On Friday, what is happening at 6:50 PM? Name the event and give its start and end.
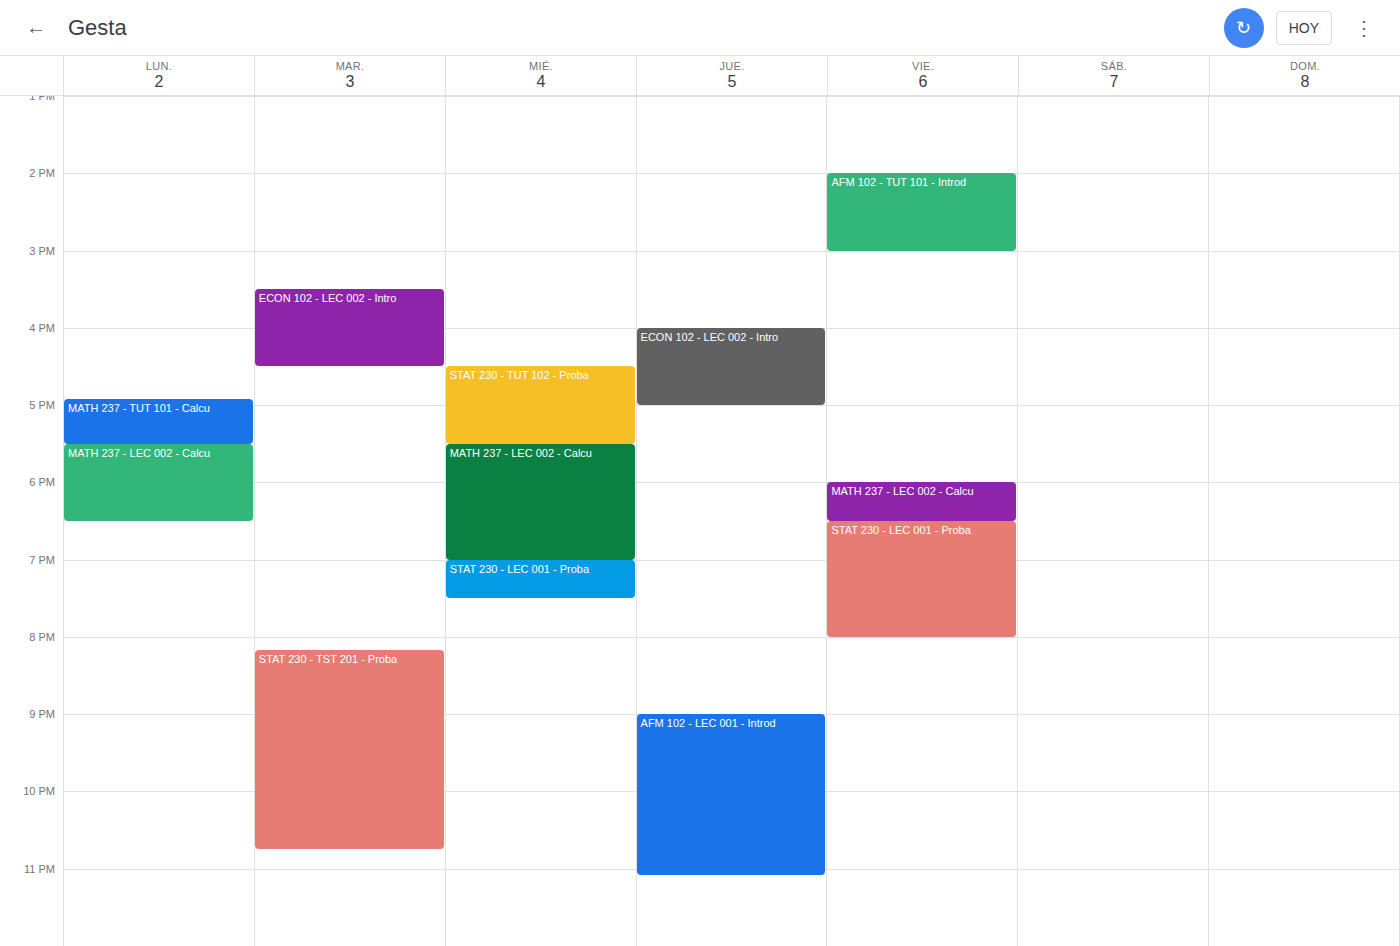
"STAT 230 - LEC 001 - Proba", 6:30 PM to 8:00 PM